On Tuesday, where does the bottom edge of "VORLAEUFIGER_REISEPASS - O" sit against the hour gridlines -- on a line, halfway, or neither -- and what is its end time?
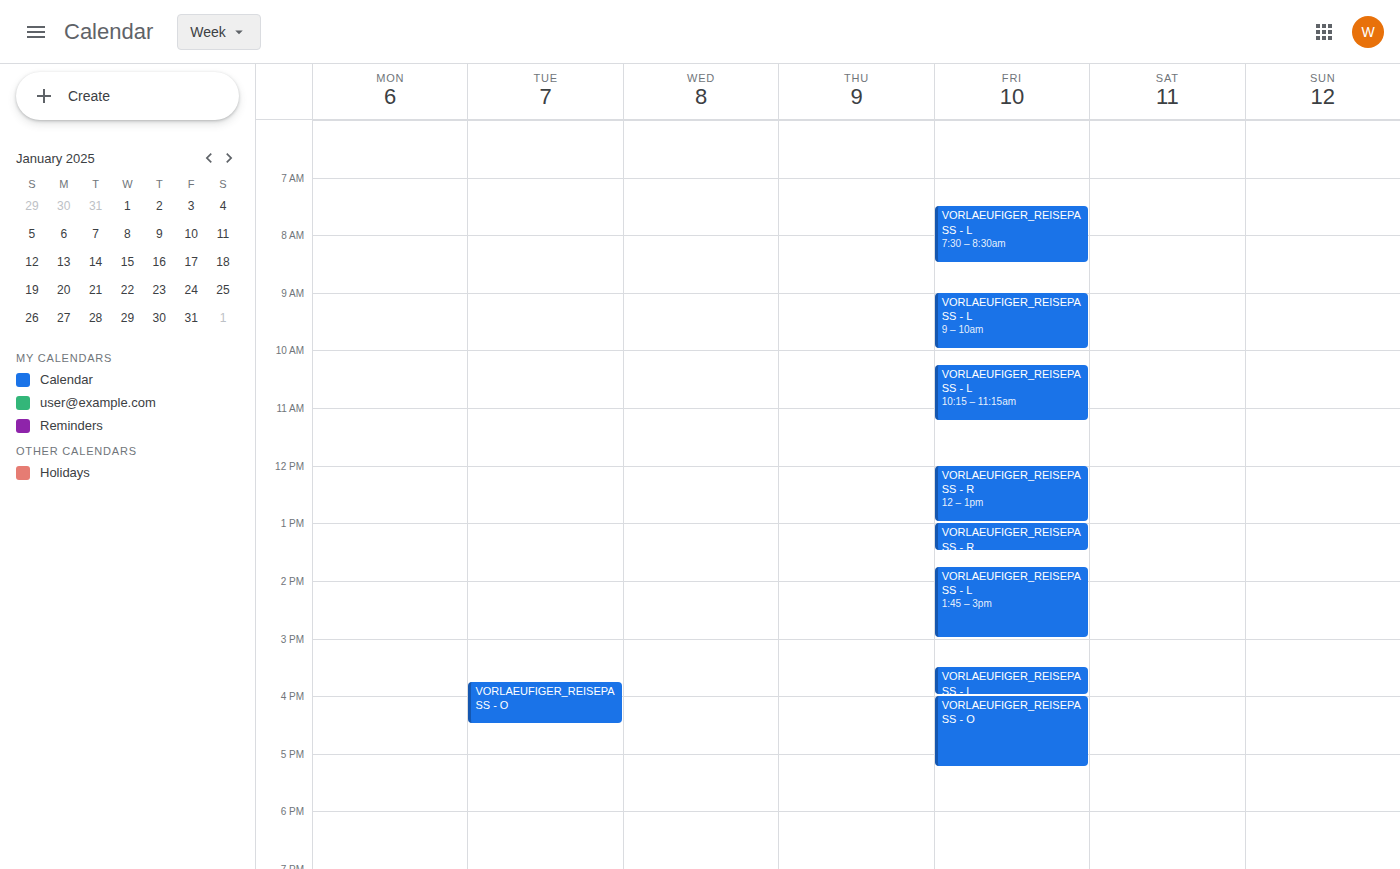
4:30 PM -- halfway between the 4 PM and 5 PM lines.